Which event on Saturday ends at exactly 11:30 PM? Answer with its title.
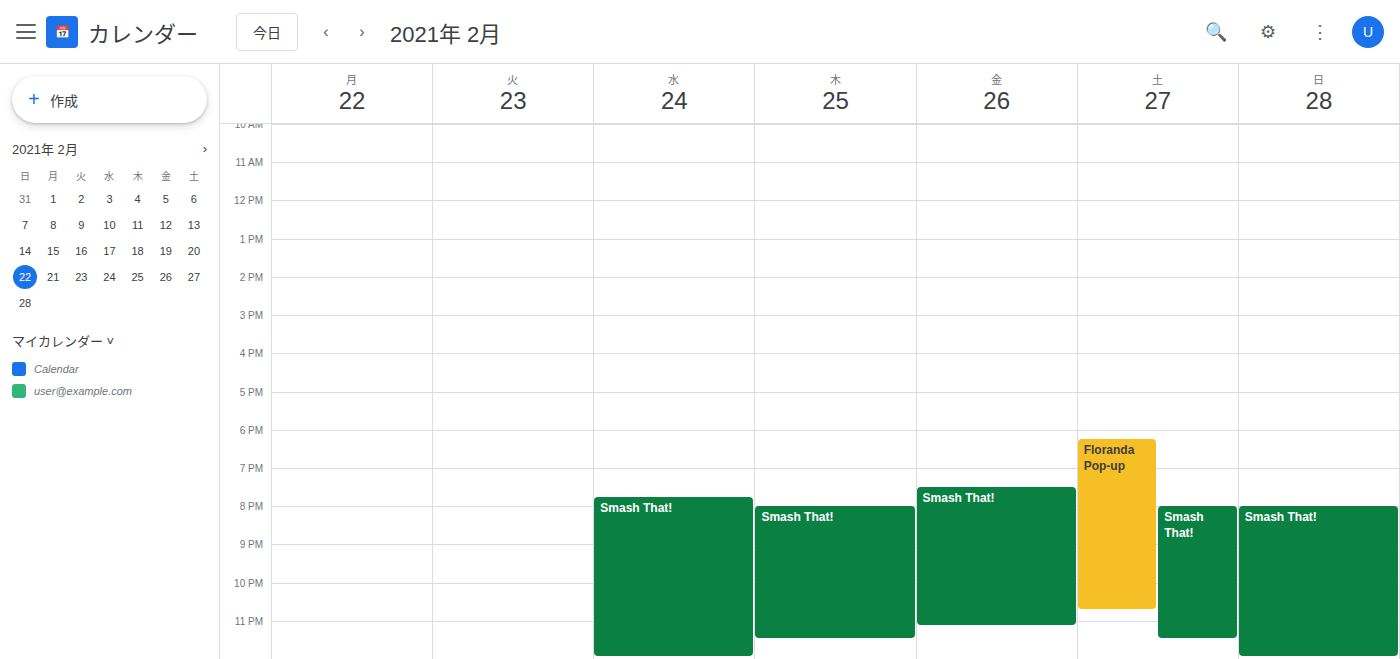
"Smash That!"